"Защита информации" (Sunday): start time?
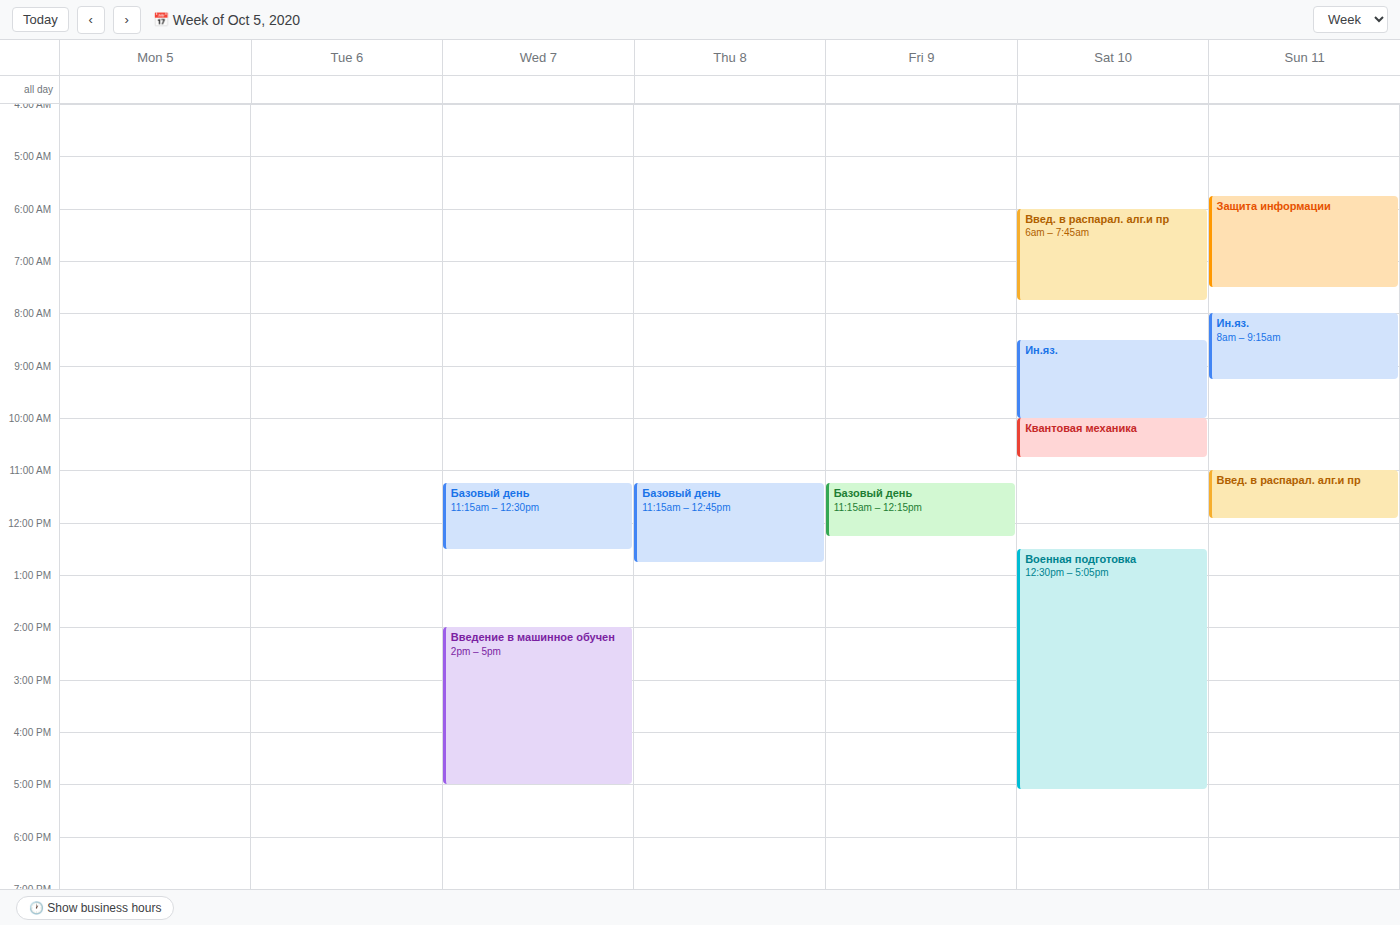
05:45